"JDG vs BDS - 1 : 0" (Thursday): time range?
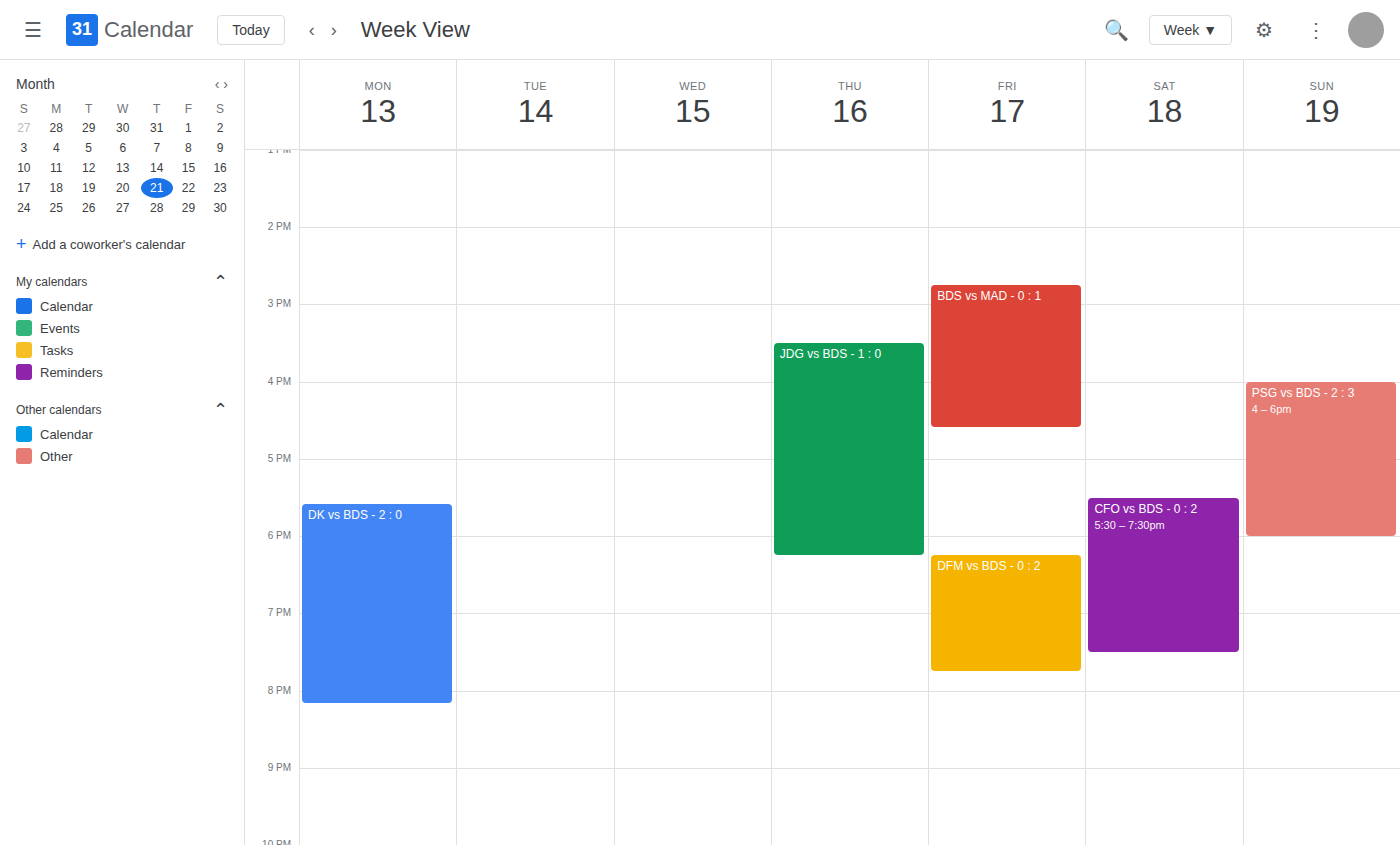
15:30 to 18:15